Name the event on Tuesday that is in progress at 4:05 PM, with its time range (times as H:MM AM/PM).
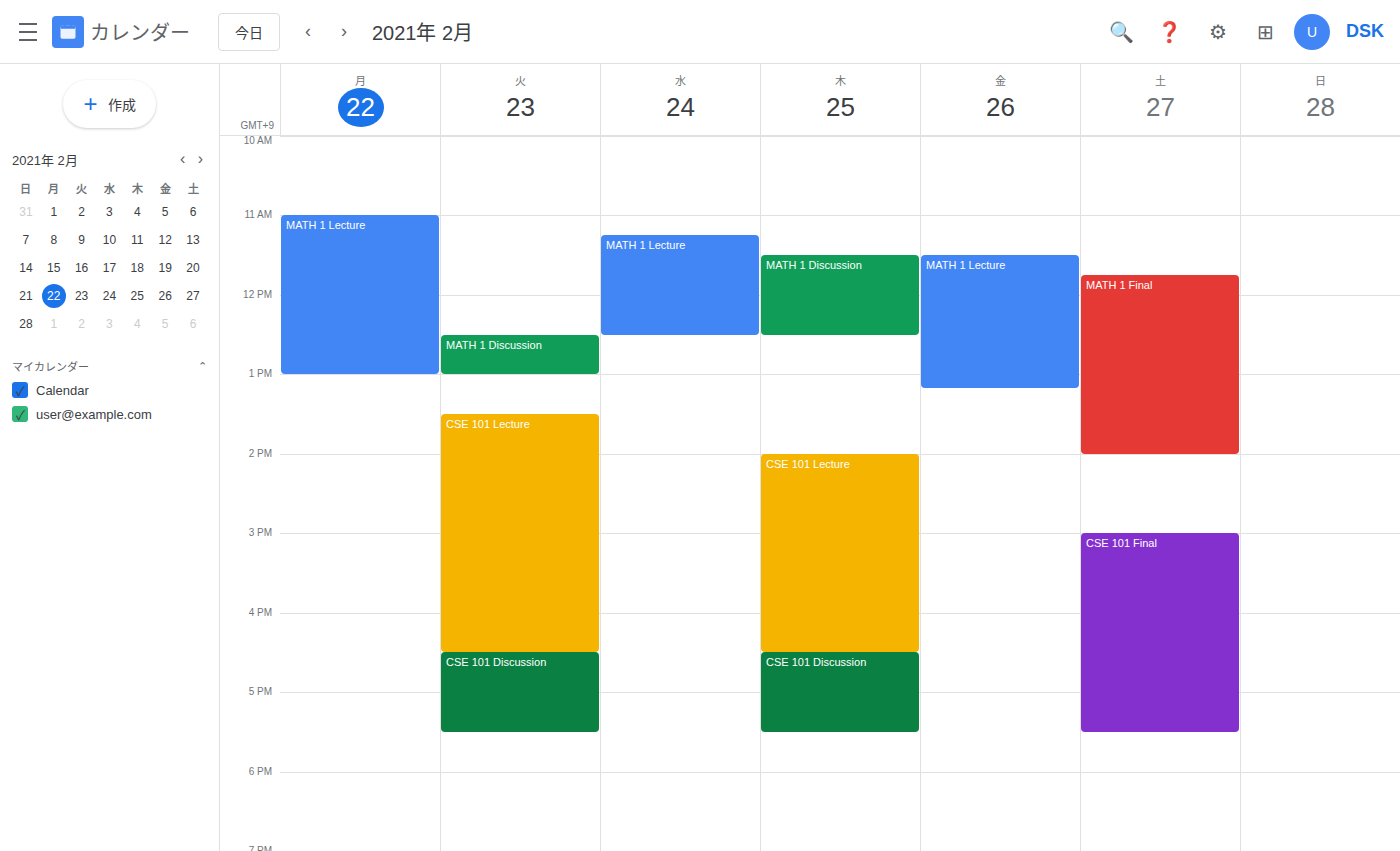
"CSE 101 Lecture", 1:30 PM to 4:30 PM